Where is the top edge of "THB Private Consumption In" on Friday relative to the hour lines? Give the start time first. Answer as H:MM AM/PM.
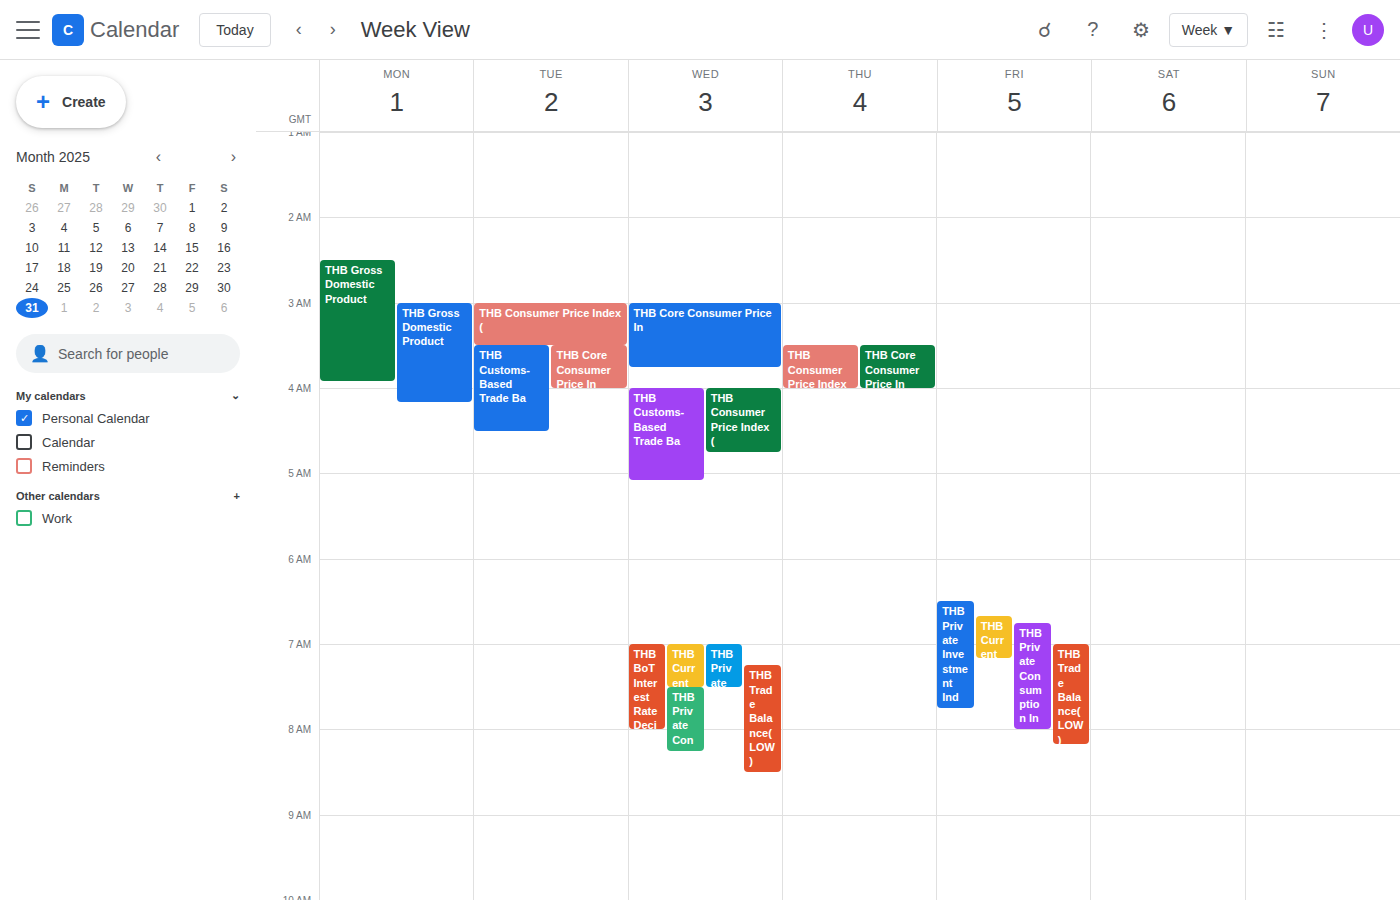
6:45 AM -- neither: three quarters of the way from the 6 AM line to the 7 AM line.